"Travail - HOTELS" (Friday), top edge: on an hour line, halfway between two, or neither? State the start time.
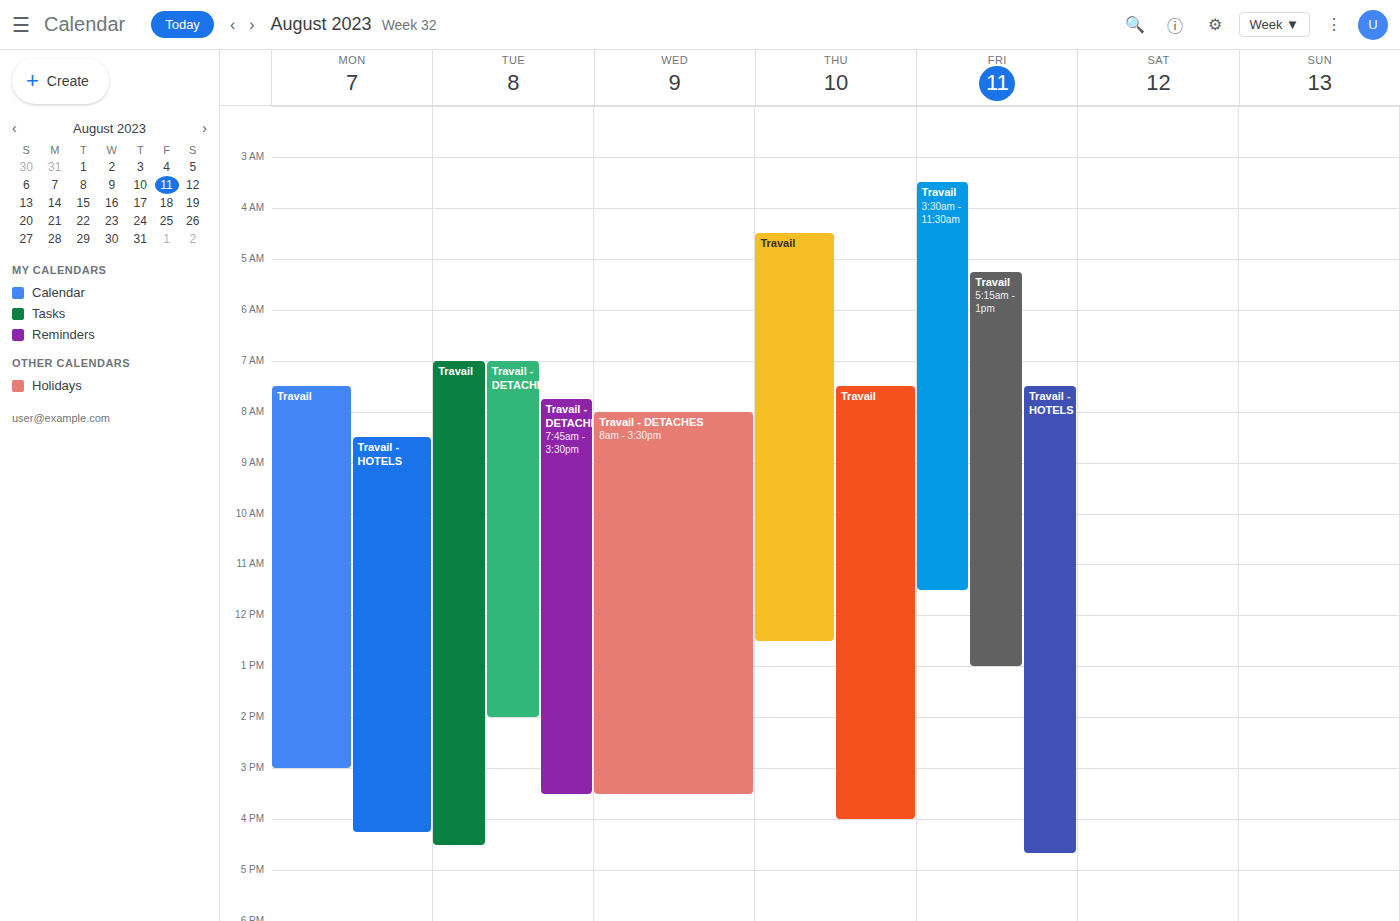
7:30 AM -- halfway between the 7 AM and 8 AM lines.